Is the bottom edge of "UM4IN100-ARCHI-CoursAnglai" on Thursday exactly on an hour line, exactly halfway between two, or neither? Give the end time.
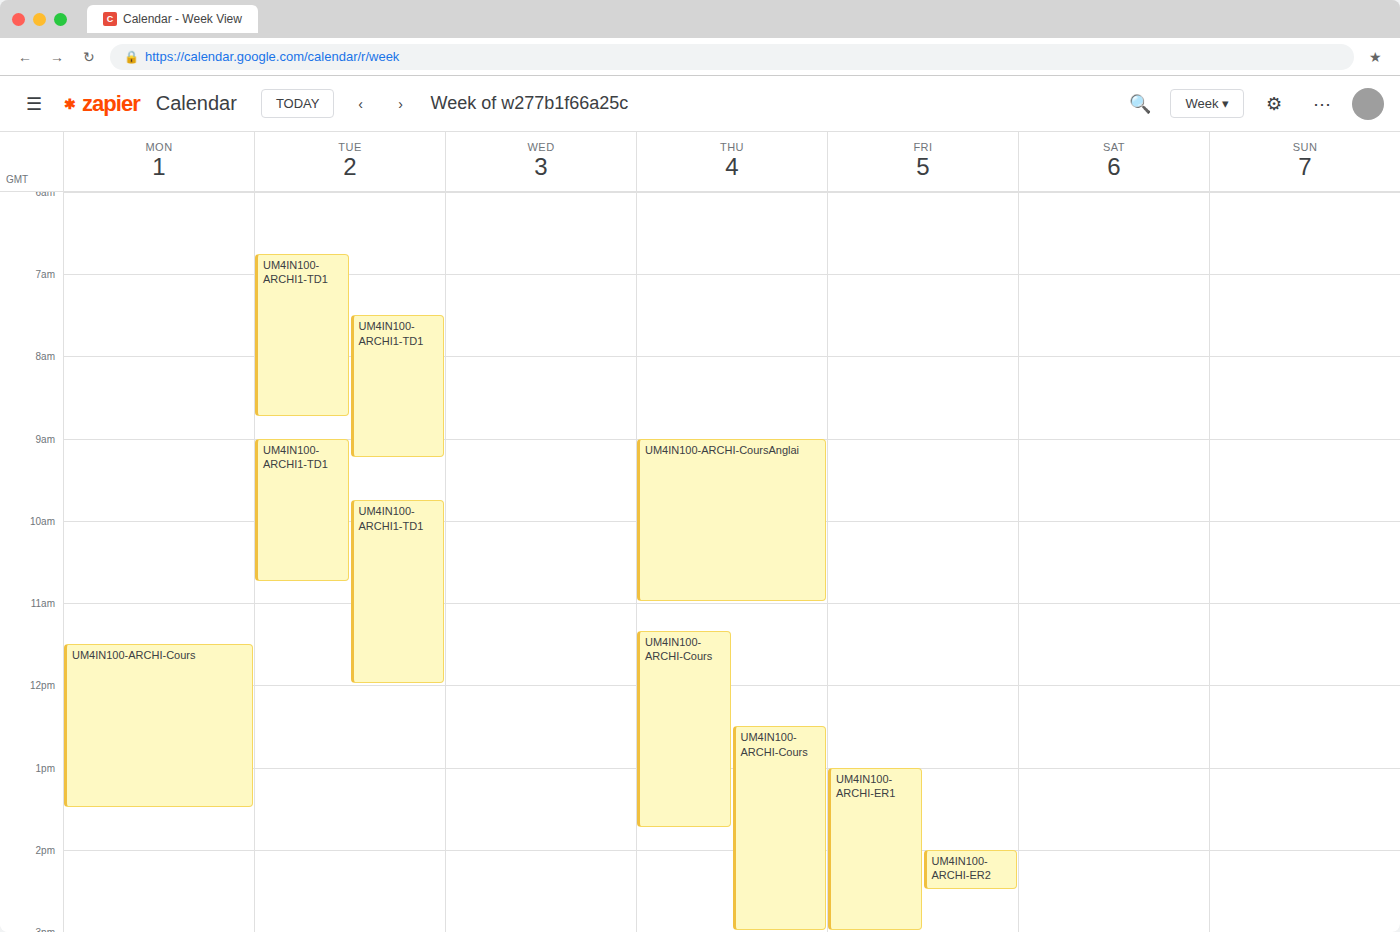
11:00 -- exactly on the 11:00 line.